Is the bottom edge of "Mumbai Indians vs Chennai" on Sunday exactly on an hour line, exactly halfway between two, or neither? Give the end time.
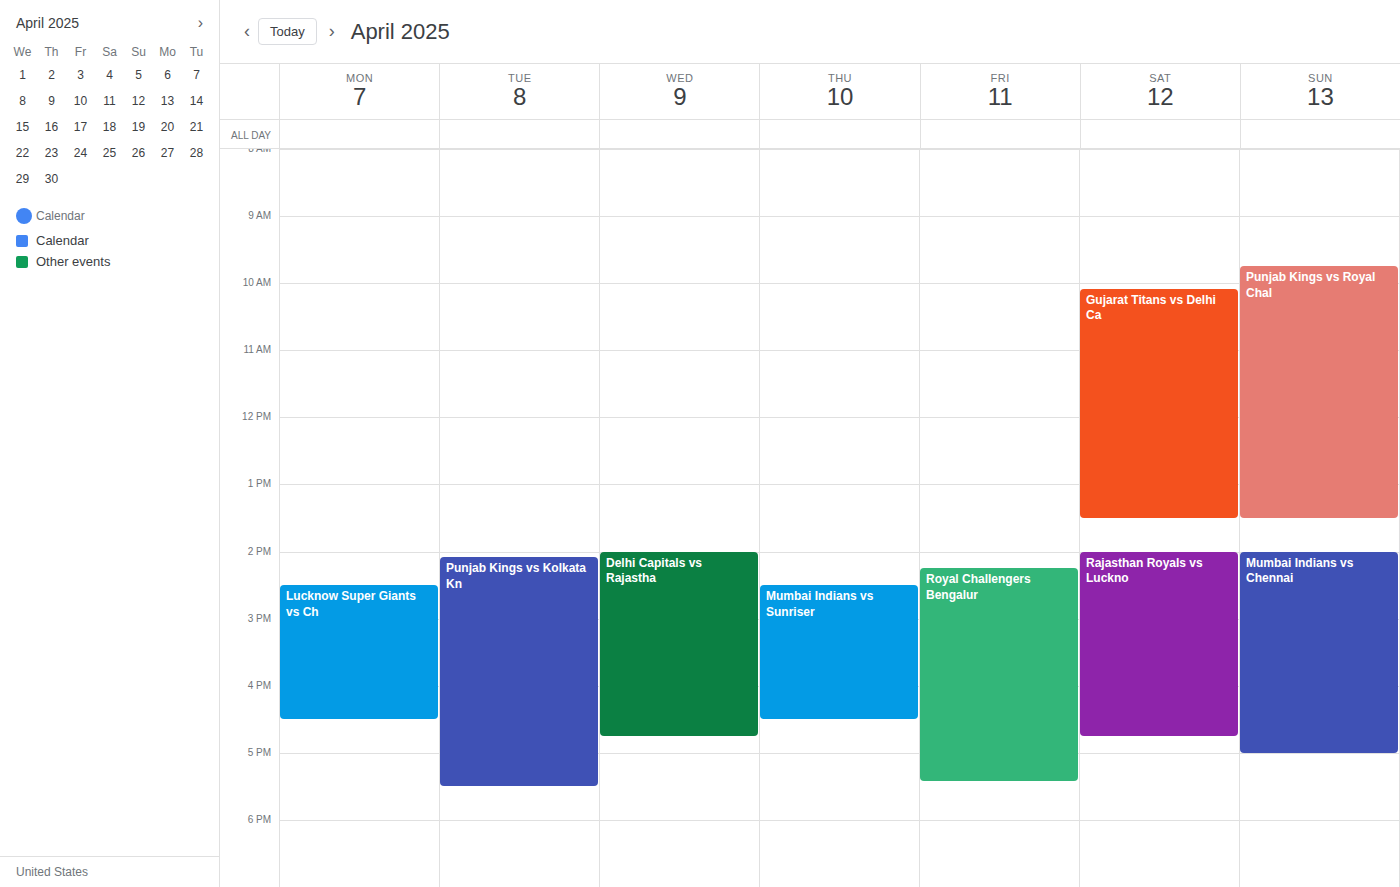
5:00 PM -- exactly on the 5 PM line.